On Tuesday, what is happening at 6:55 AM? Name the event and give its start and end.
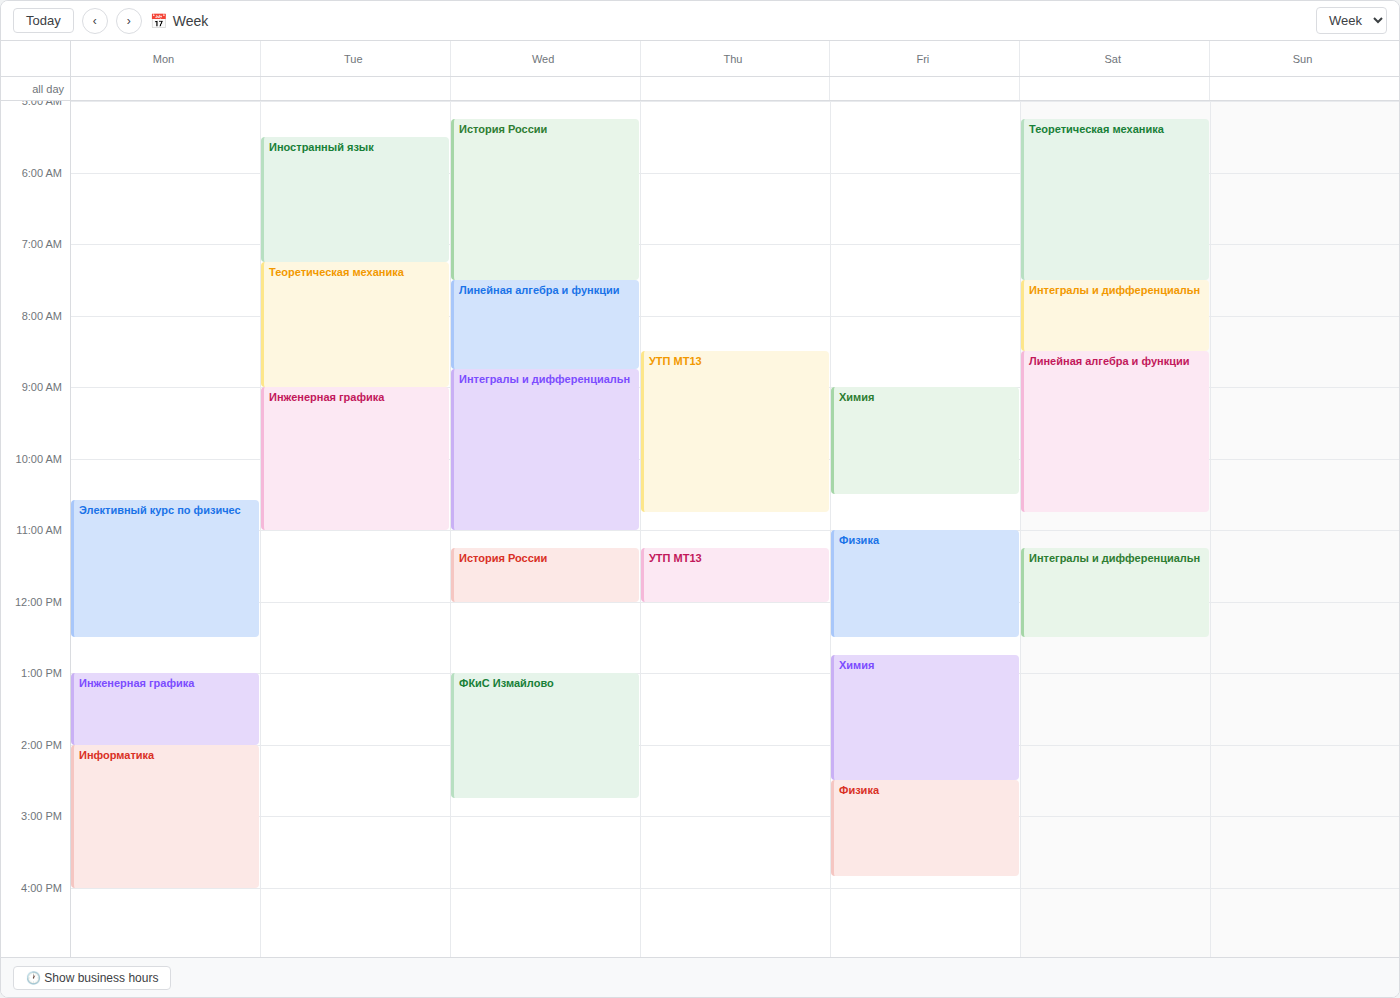
"Иностранный язык", 5:30 AM to 7:15 AM